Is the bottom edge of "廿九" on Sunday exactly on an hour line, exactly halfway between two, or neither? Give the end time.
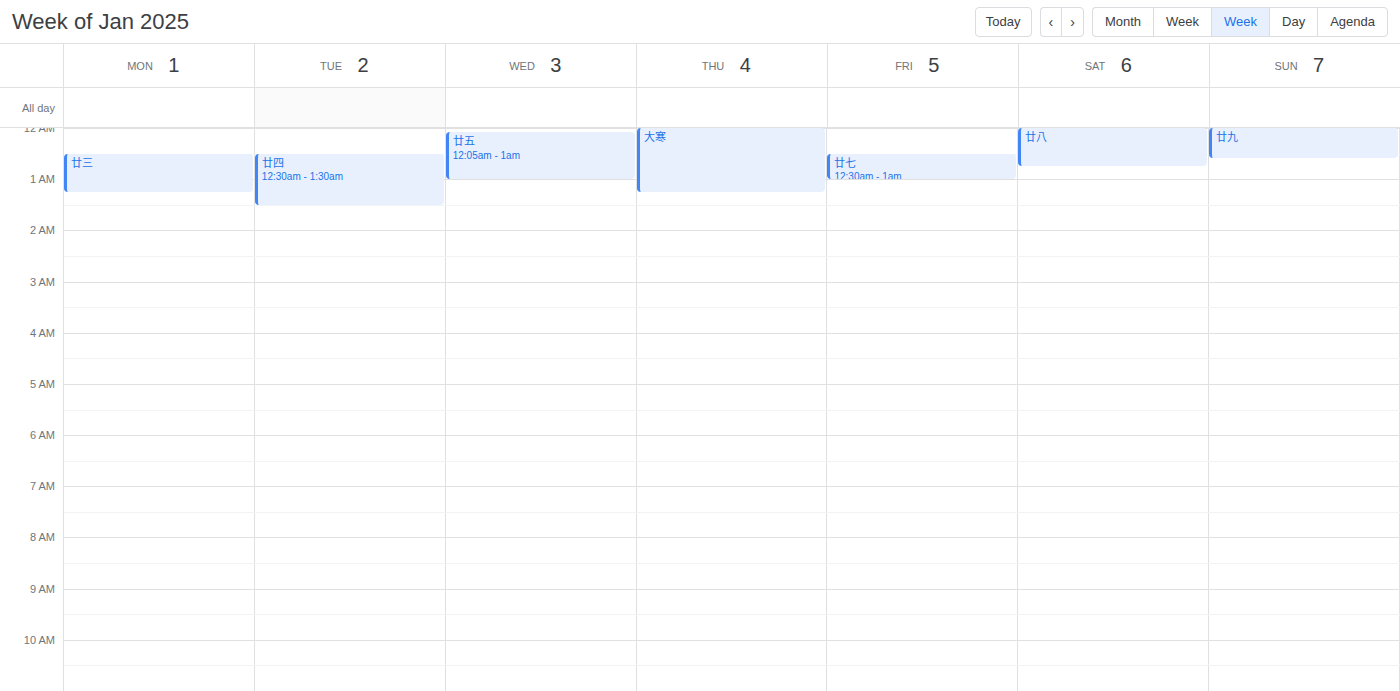
12:35 AM -- neither: 35 minutes below the 12 AM line and 25 minutes above the 1 AM line.